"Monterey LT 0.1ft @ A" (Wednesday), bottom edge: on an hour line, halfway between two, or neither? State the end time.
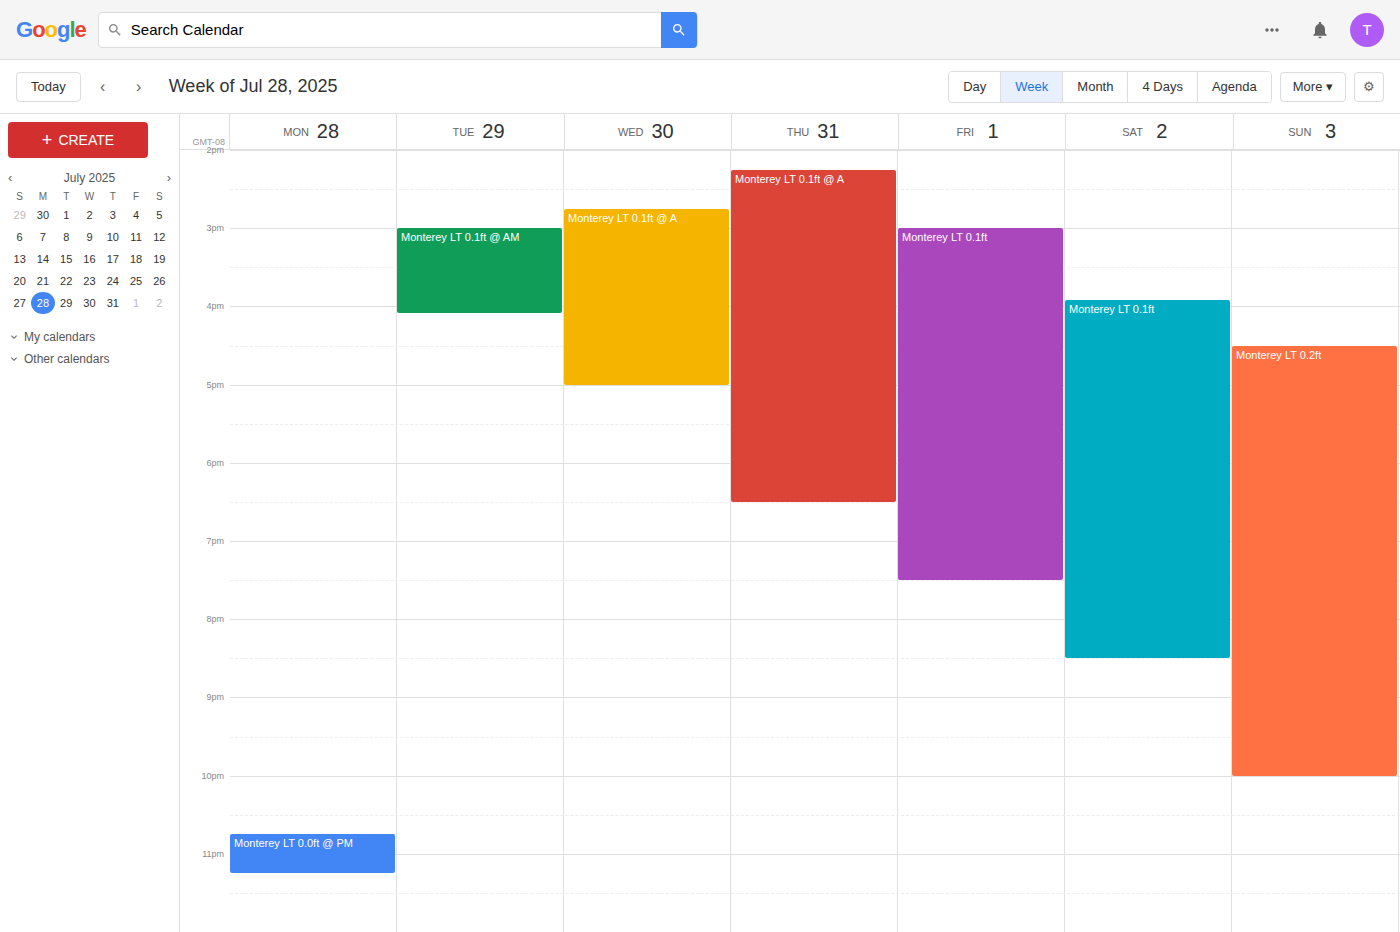
5:00 PM -- exactly on the 5 PM line.